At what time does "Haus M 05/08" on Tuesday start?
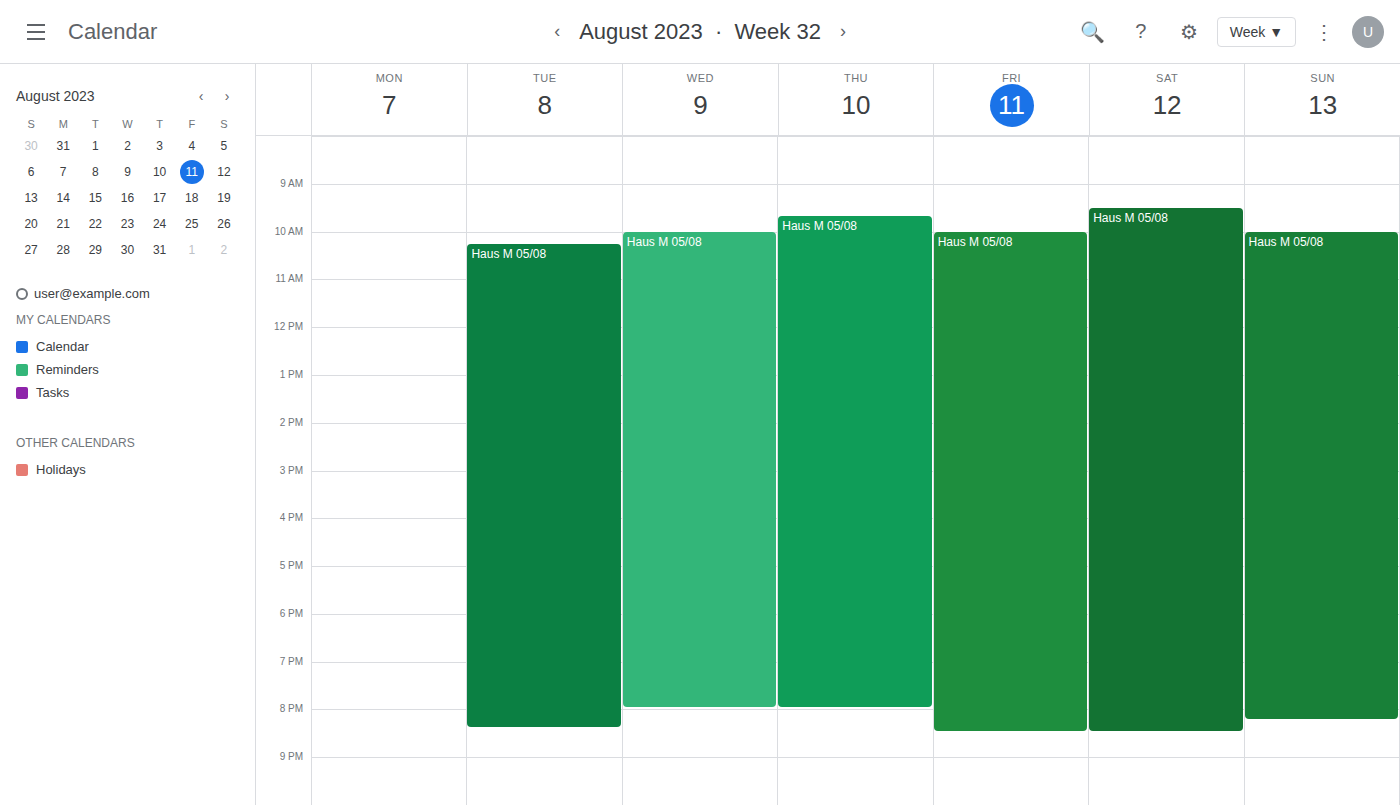
10:15 AM